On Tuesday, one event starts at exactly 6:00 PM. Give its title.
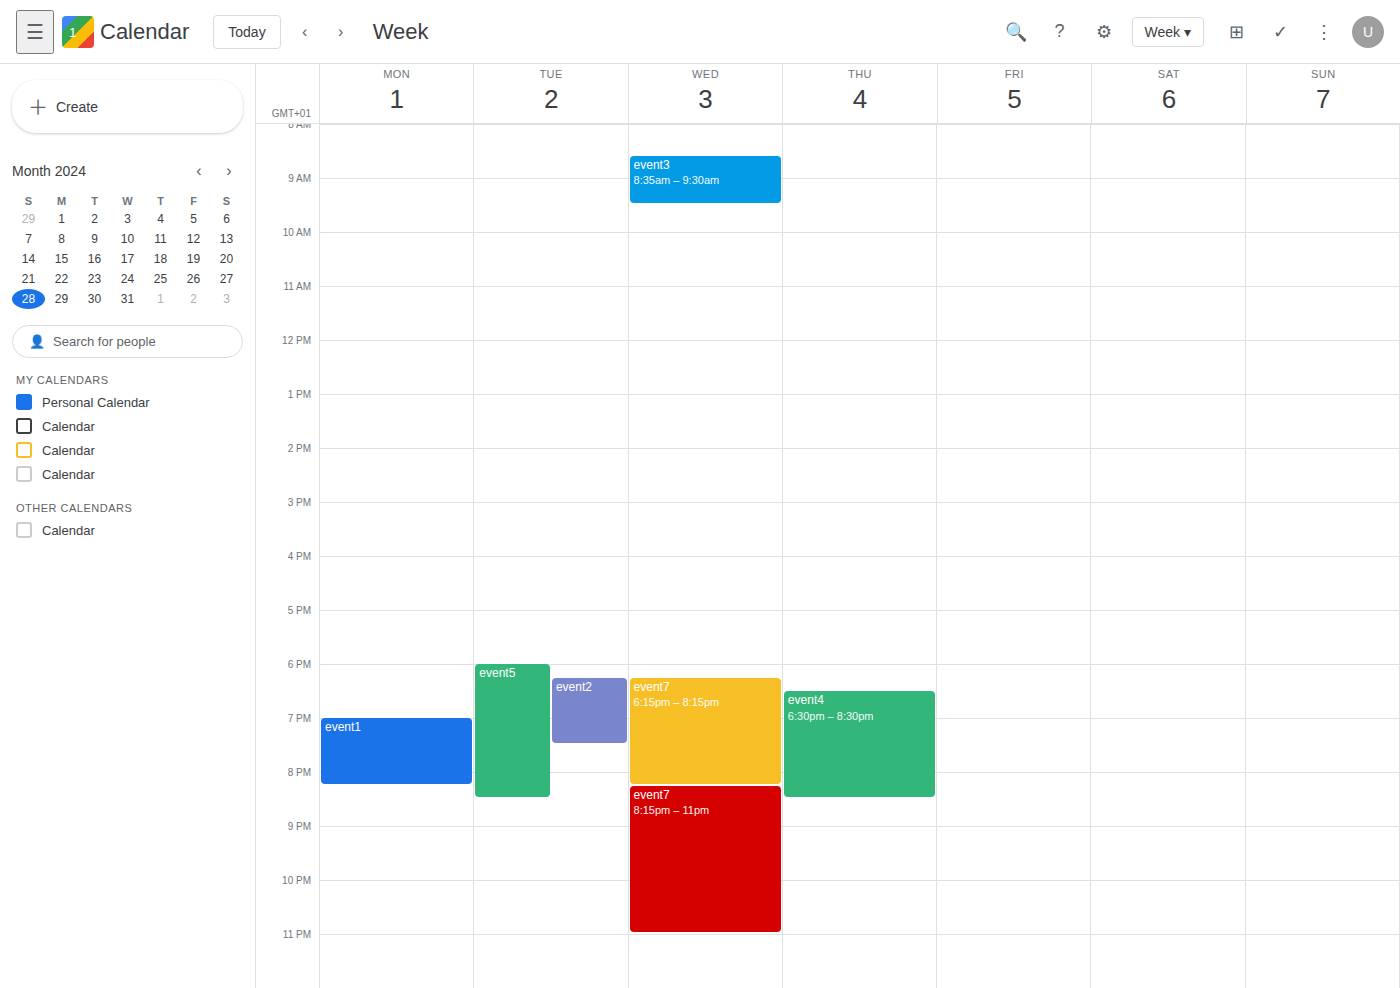
"event5"